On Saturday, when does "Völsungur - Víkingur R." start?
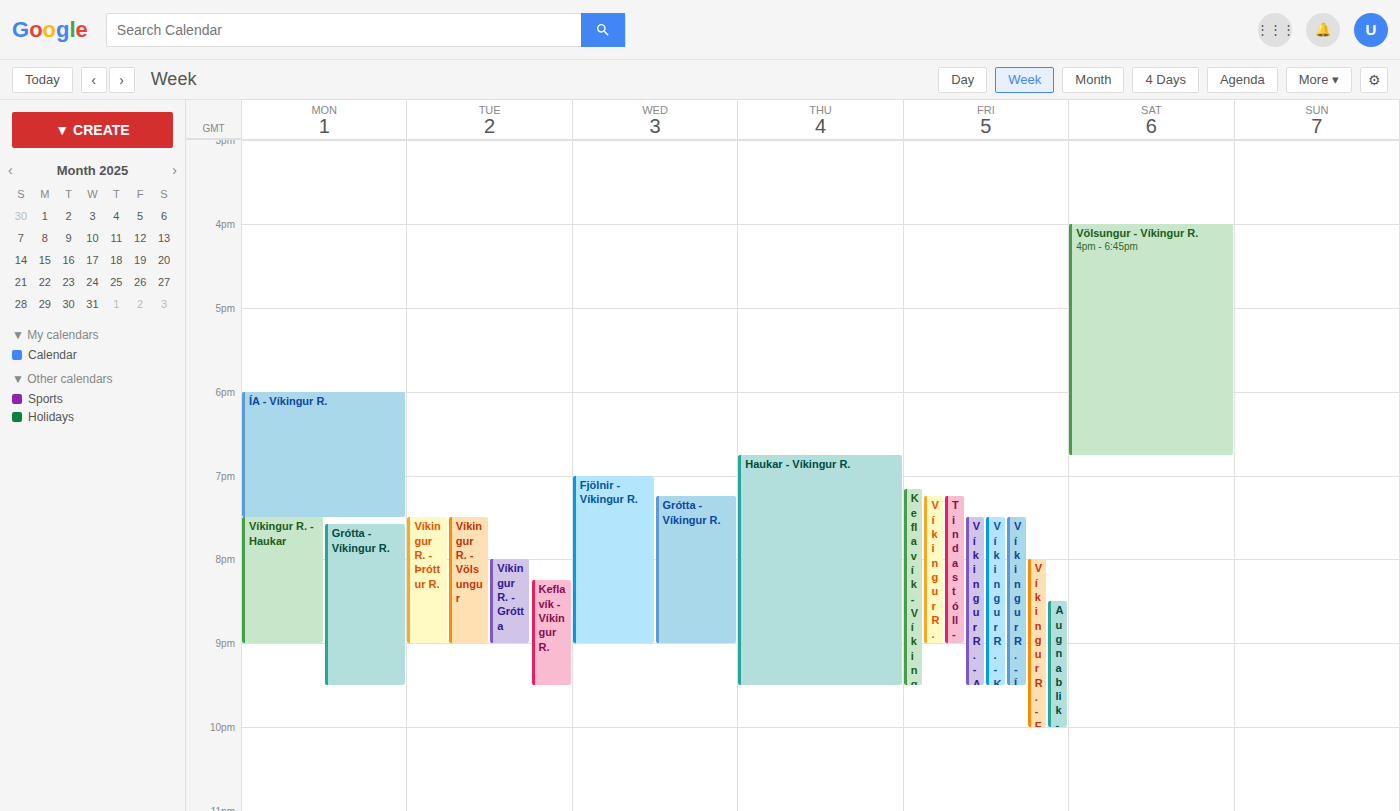
4:00 PM